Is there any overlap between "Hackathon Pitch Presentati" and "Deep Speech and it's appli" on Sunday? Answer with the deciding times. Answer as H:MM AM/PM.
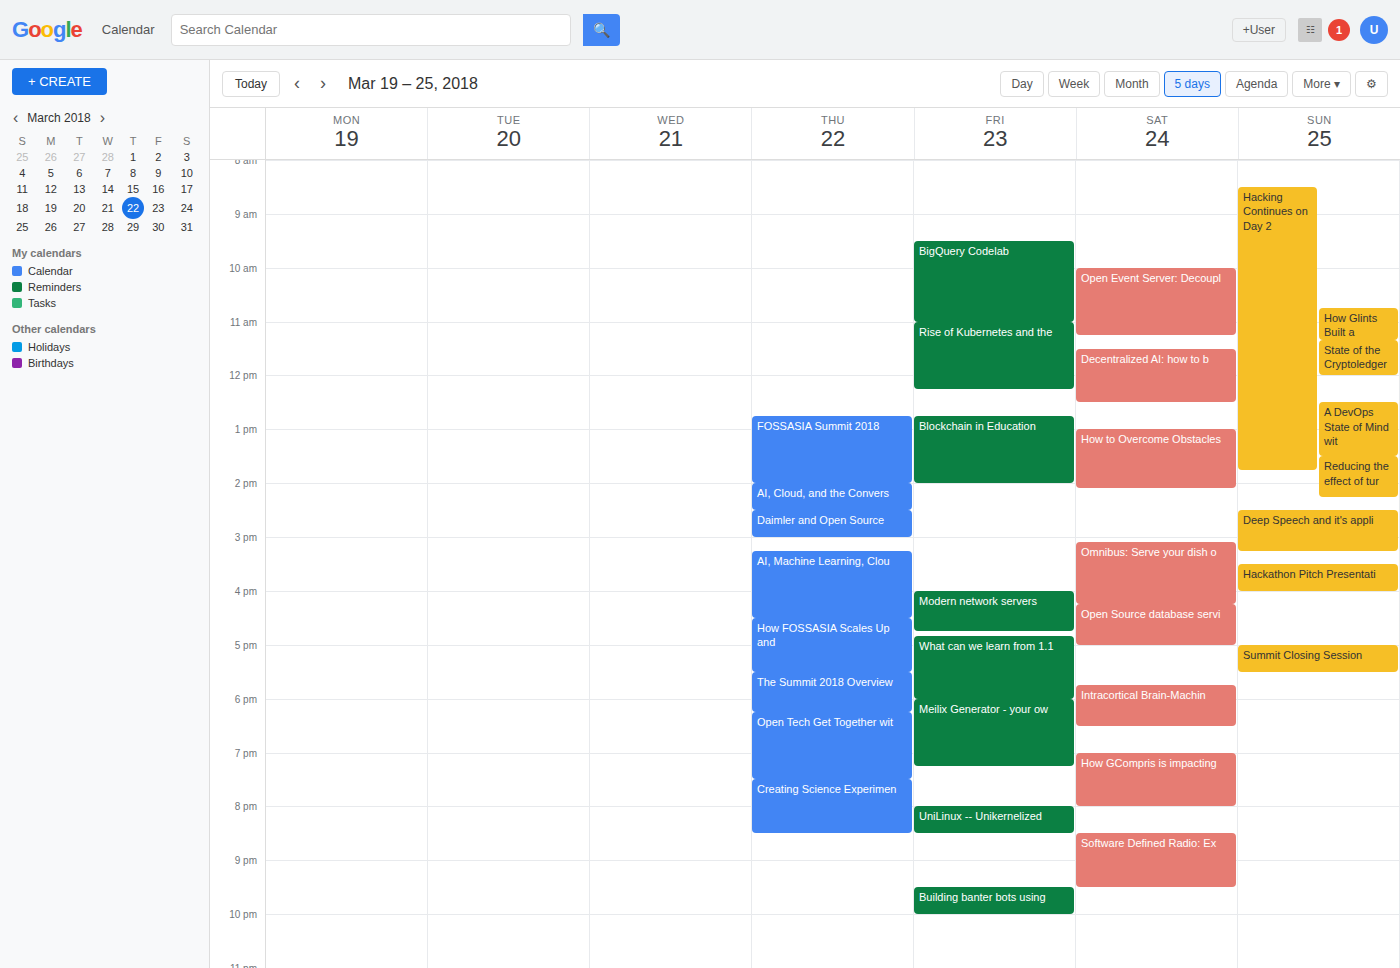
"Deep Speech and it's appli" ends at 3:15 PM and "Hackathon Pitch Presentati" starts at 3:30 PM -- no overlap.